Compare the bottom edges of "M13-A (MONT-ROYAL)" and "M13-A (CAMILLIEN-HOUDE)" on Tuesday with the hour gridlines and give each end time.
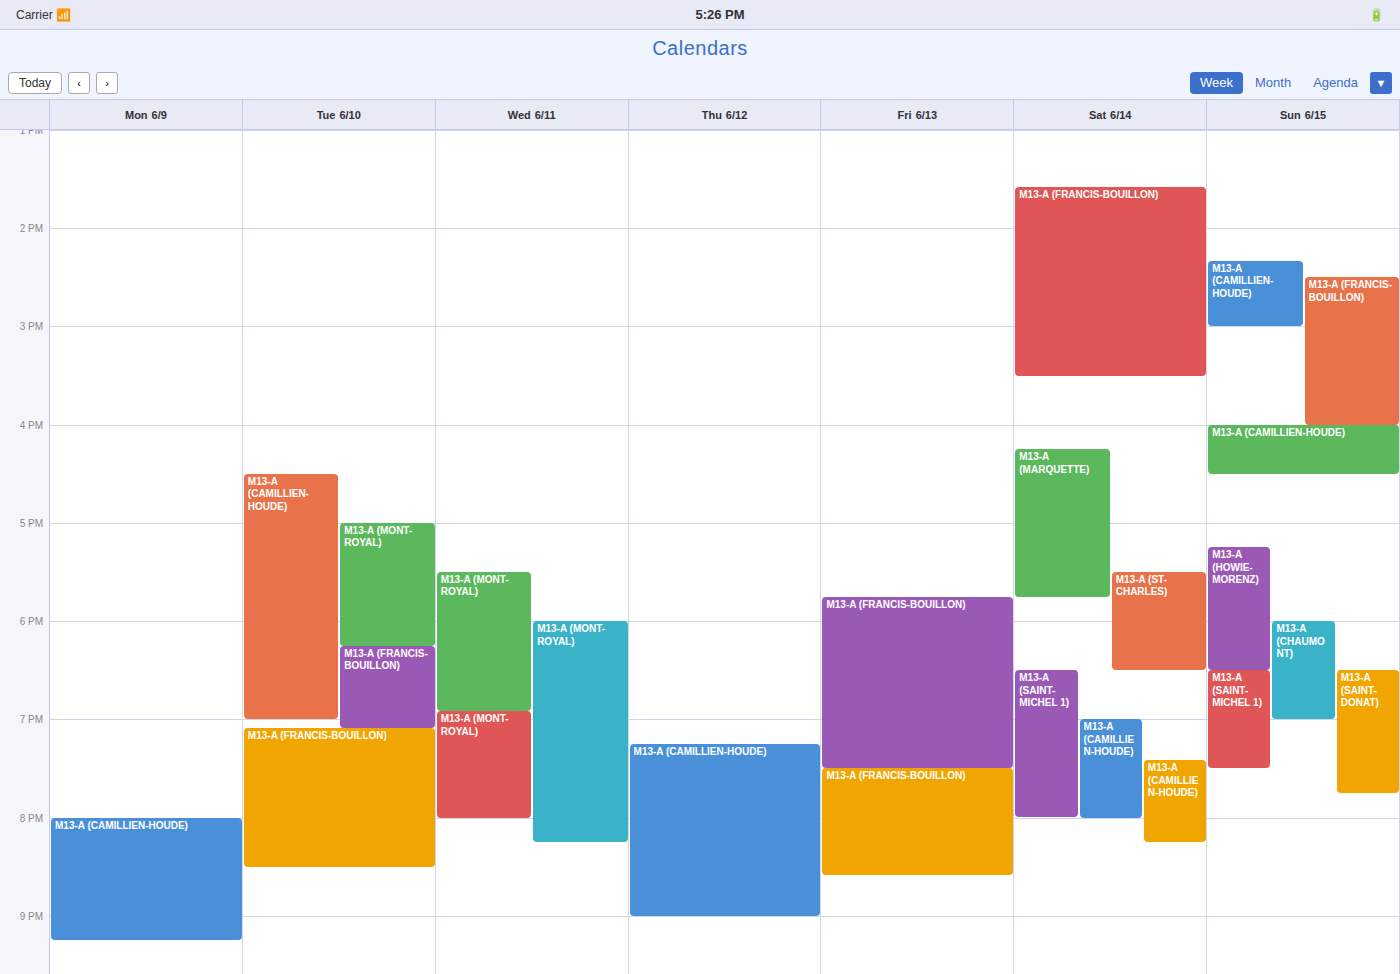
"M13-A (MONT-ROYAL)": 6:15 PM, neither: a quarter of the way from the 6 PM line to the 7 PM line. "M13-A (CAMILLIEN-HOUDE)": 7:00 PM, exactly on the 7 PM line.